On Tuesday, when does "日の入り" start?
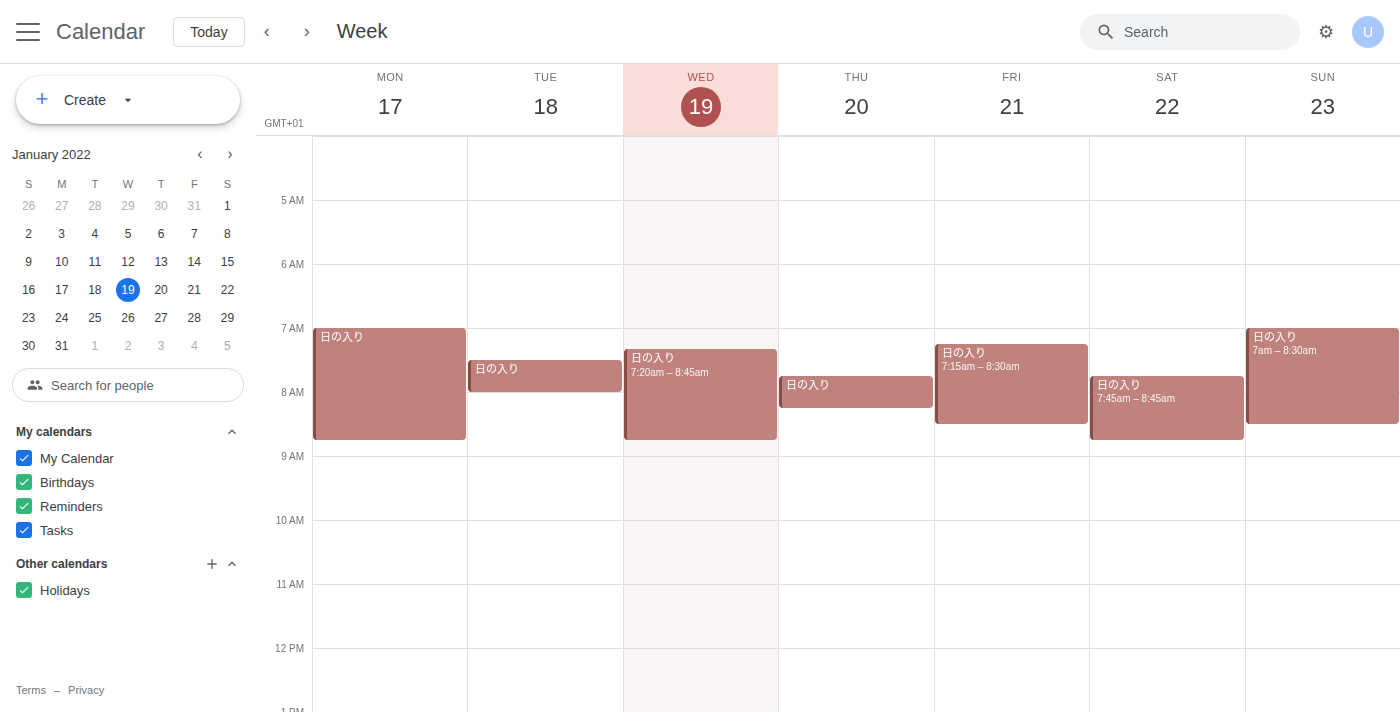
7:30 AM